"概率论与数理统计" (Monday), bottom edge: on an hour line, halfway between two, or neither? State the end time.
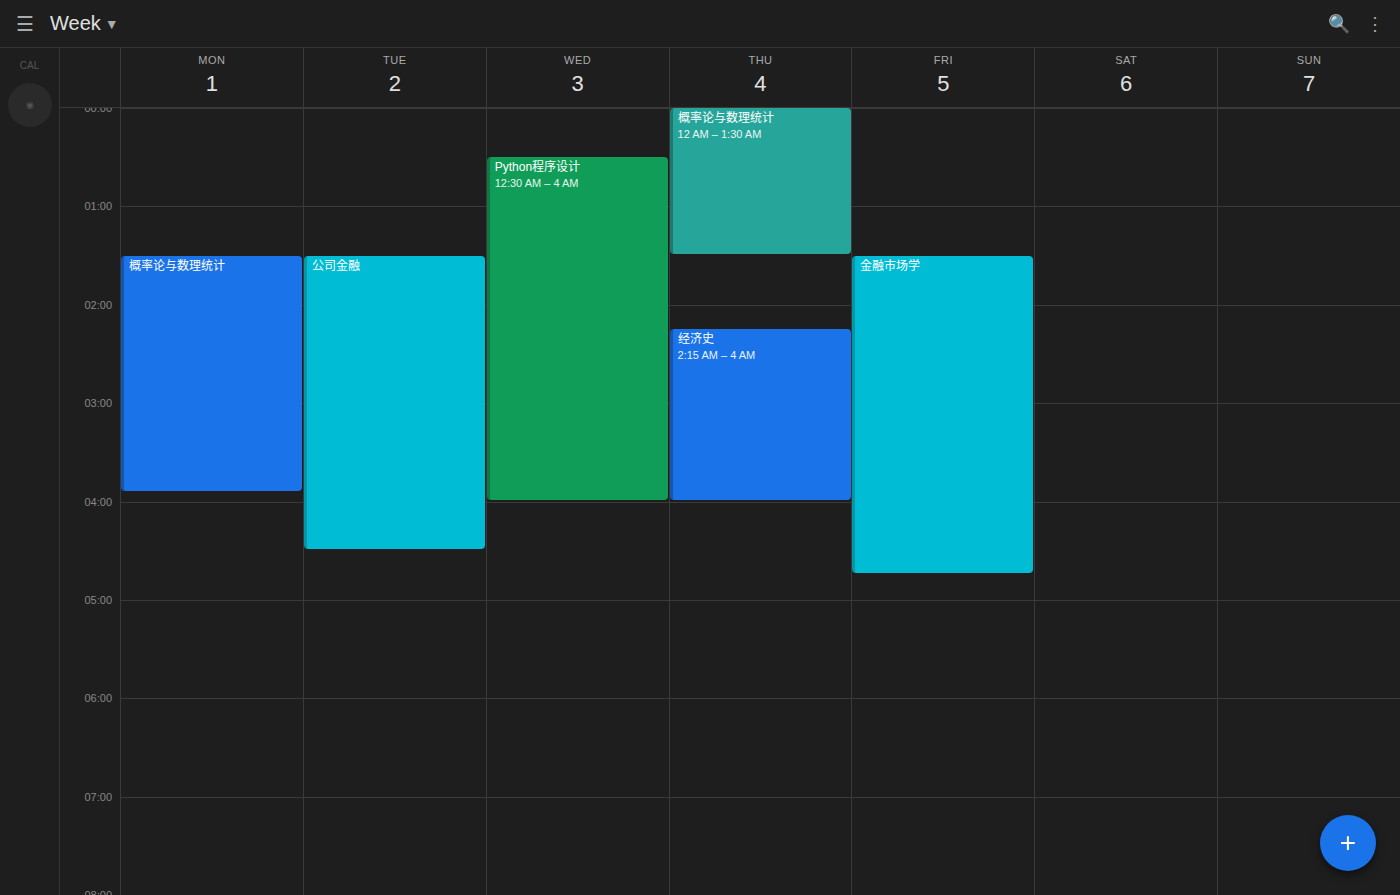
3:55 AM -- neither: 55 minutes below the 3 AM line and 5 minutes above the 4 AM line.